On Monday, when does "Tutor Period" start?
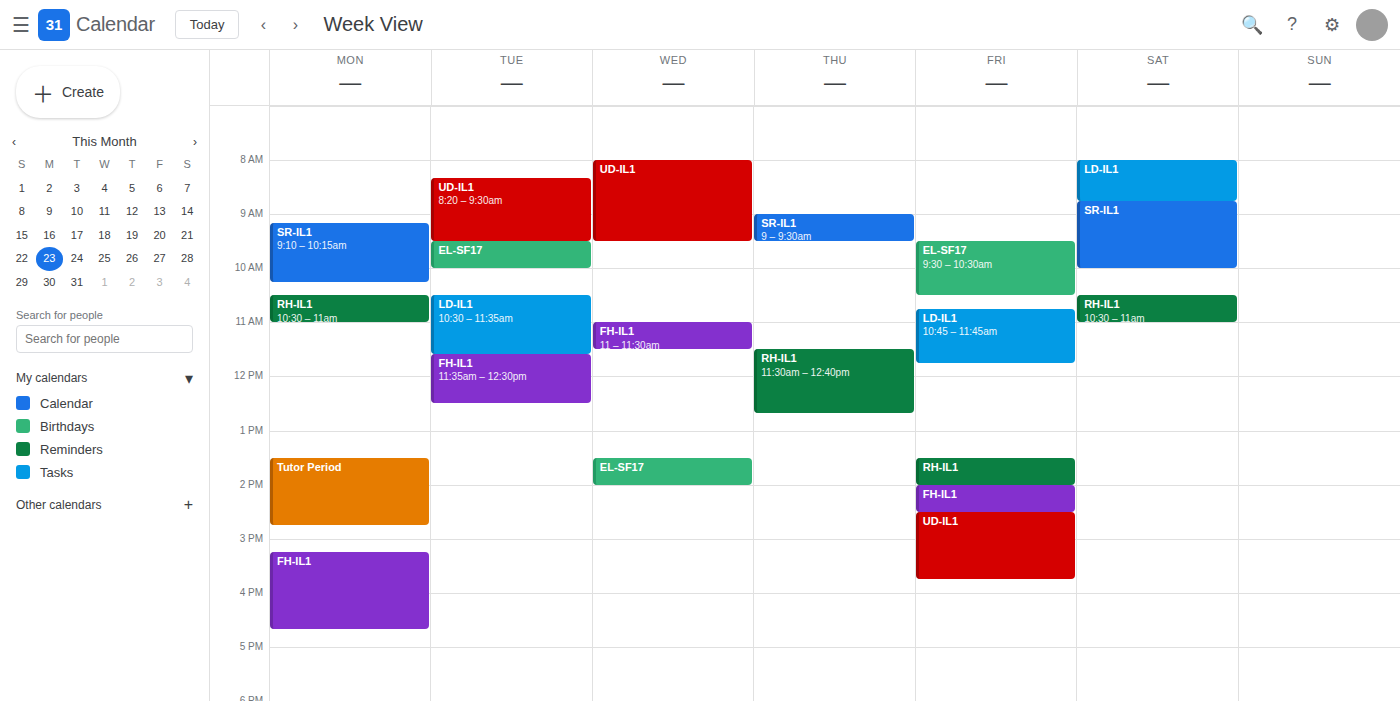
13:30